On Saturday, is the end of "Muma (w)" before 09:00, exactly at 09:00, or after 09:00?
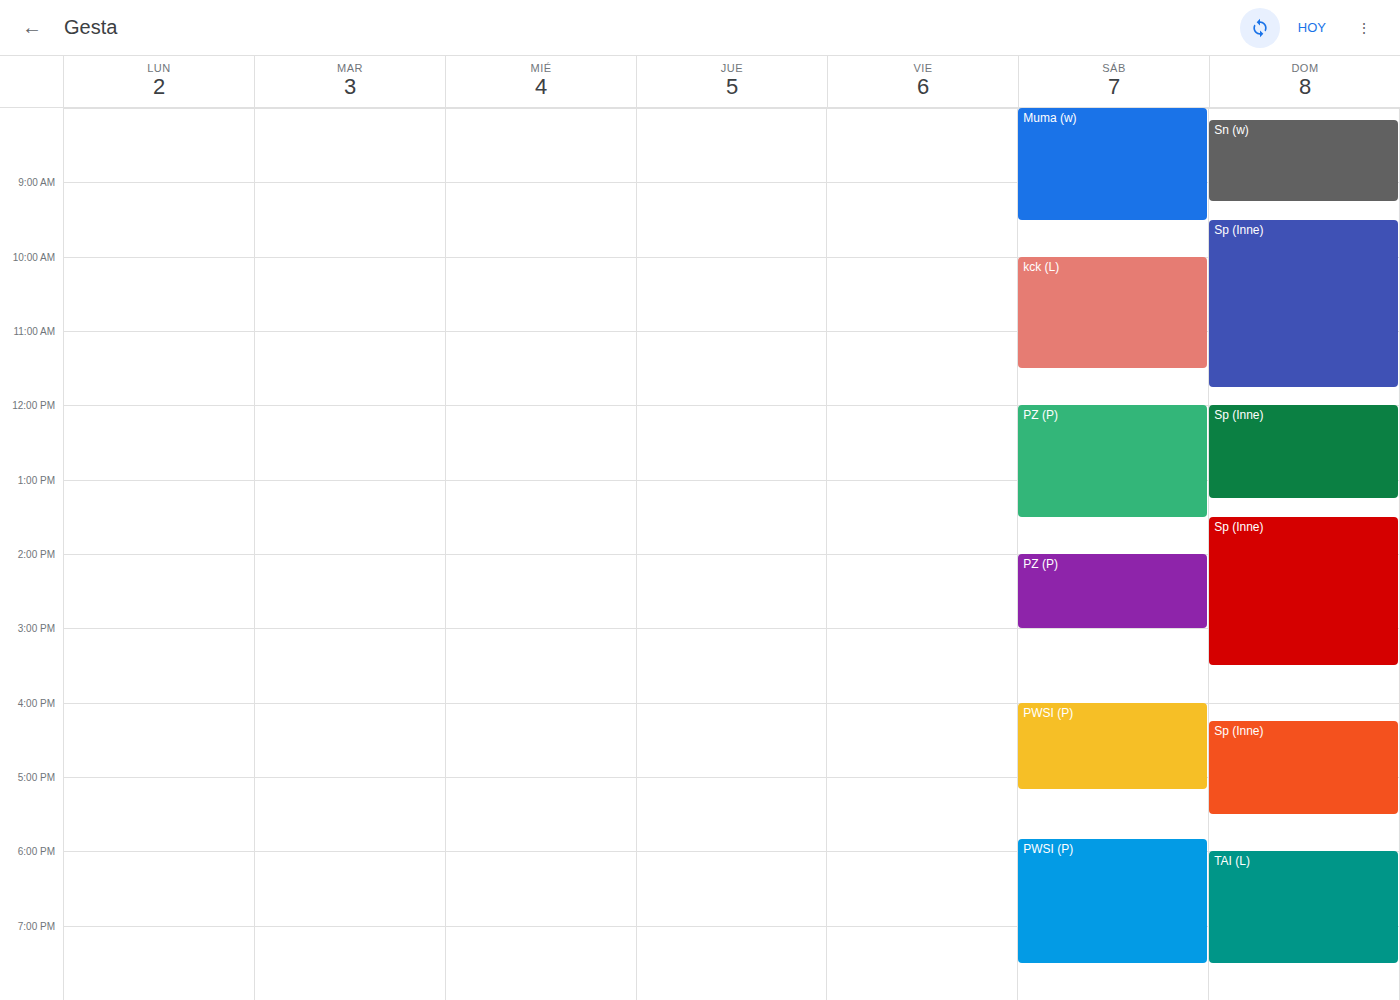
09:30 -- after 09:00, 30 minutes below the 09:00 line.